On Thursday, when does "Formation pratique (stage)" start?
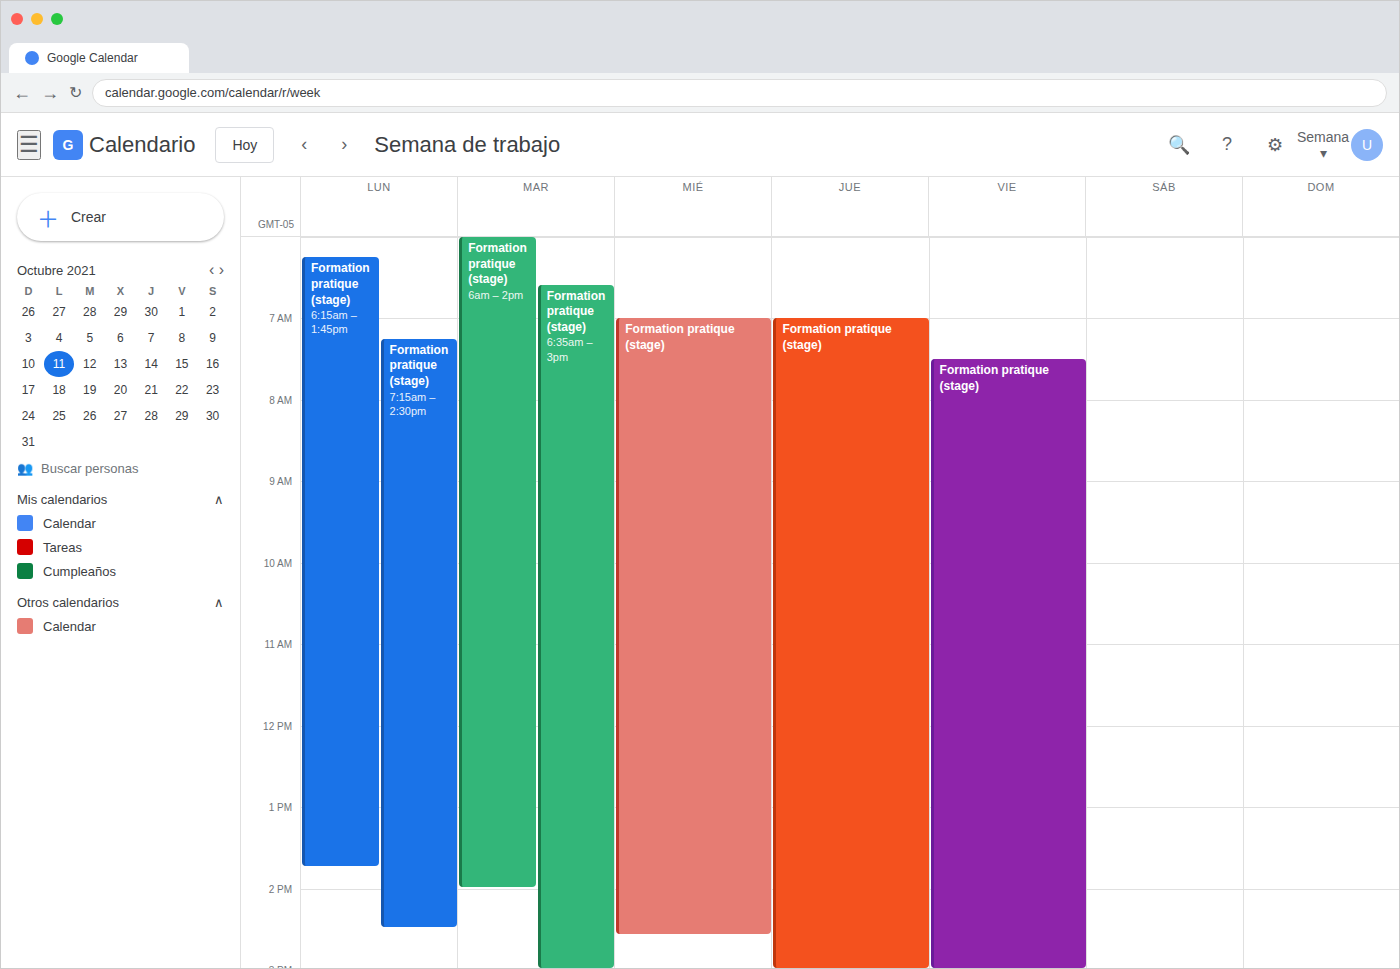
7:00 AM